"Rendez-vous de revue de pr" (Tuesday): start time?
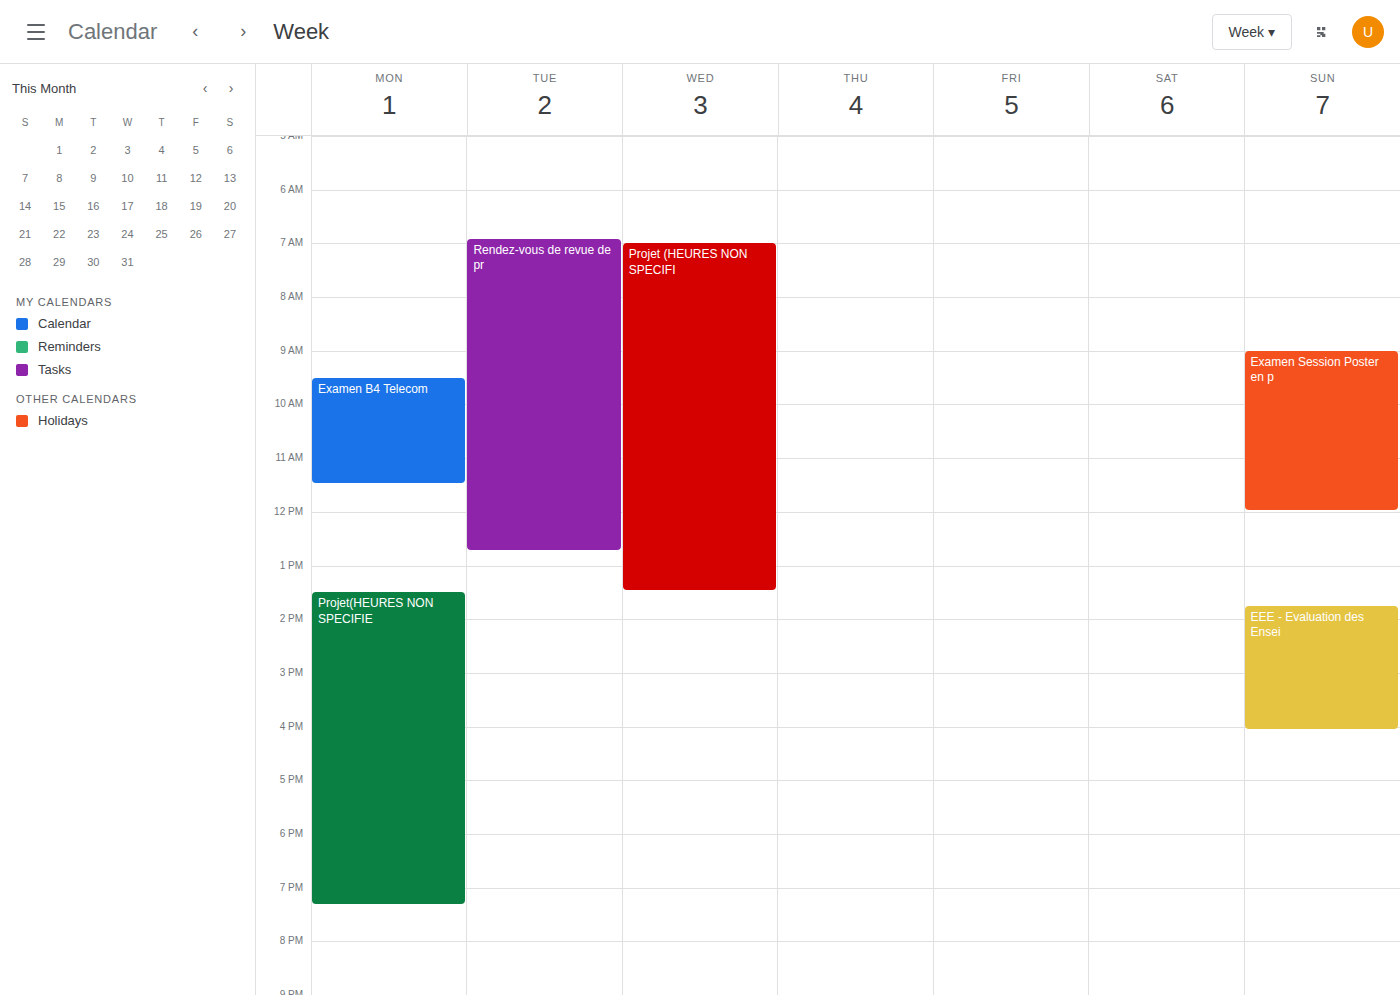
6:55 AM